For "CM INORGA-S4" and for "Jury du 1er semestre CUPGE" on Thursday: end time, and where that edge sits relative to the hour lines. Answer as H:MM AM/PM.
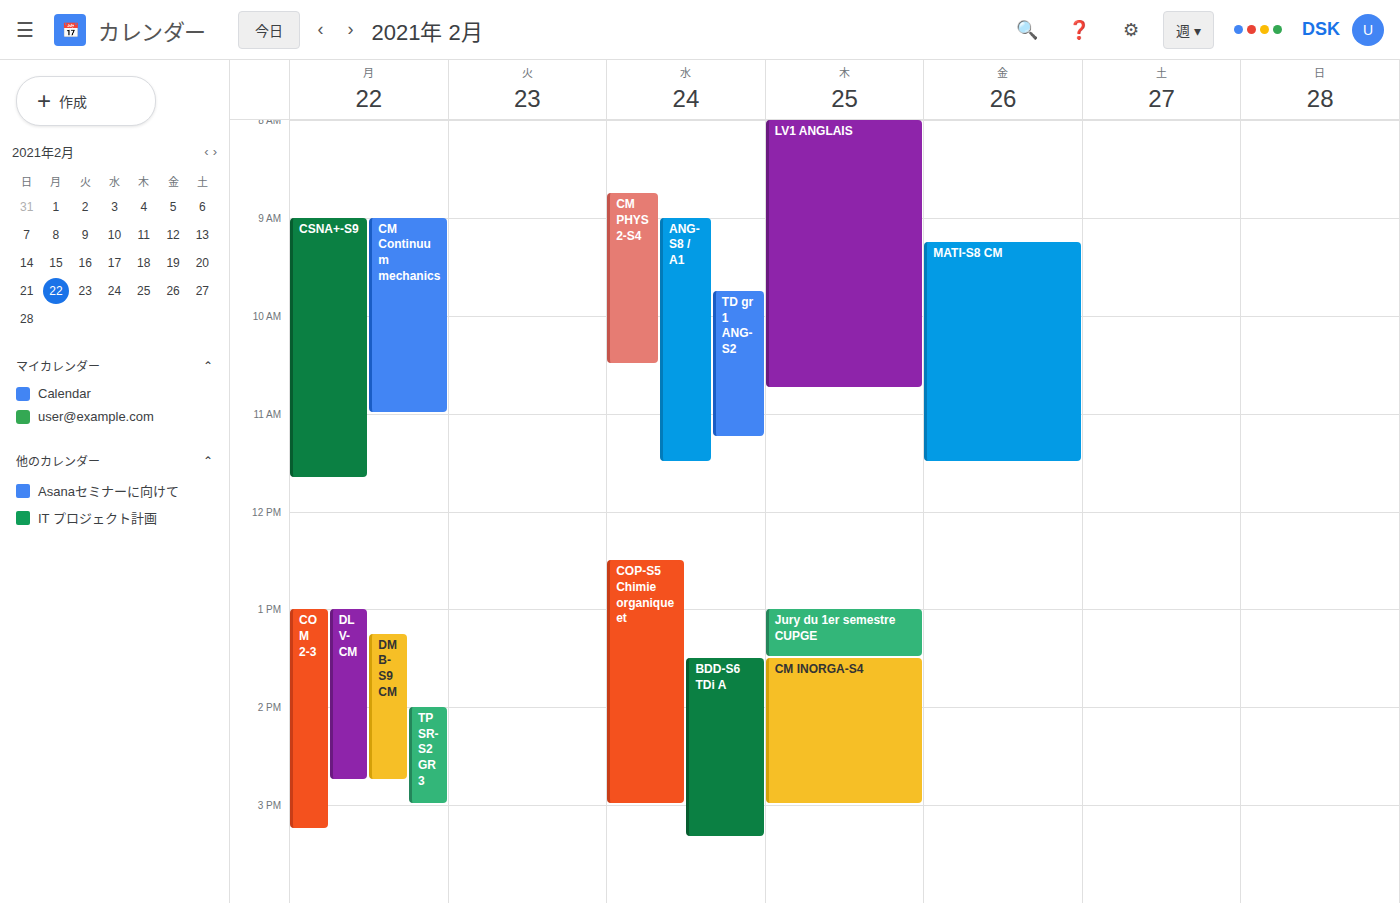
"CM INORGA-S4": 3:00 PM, exactly on the 3 PM line. "Jury du 1er semestre CUPGE": 1:30 PM, halfway between the 1 PM and 2 PM lines.